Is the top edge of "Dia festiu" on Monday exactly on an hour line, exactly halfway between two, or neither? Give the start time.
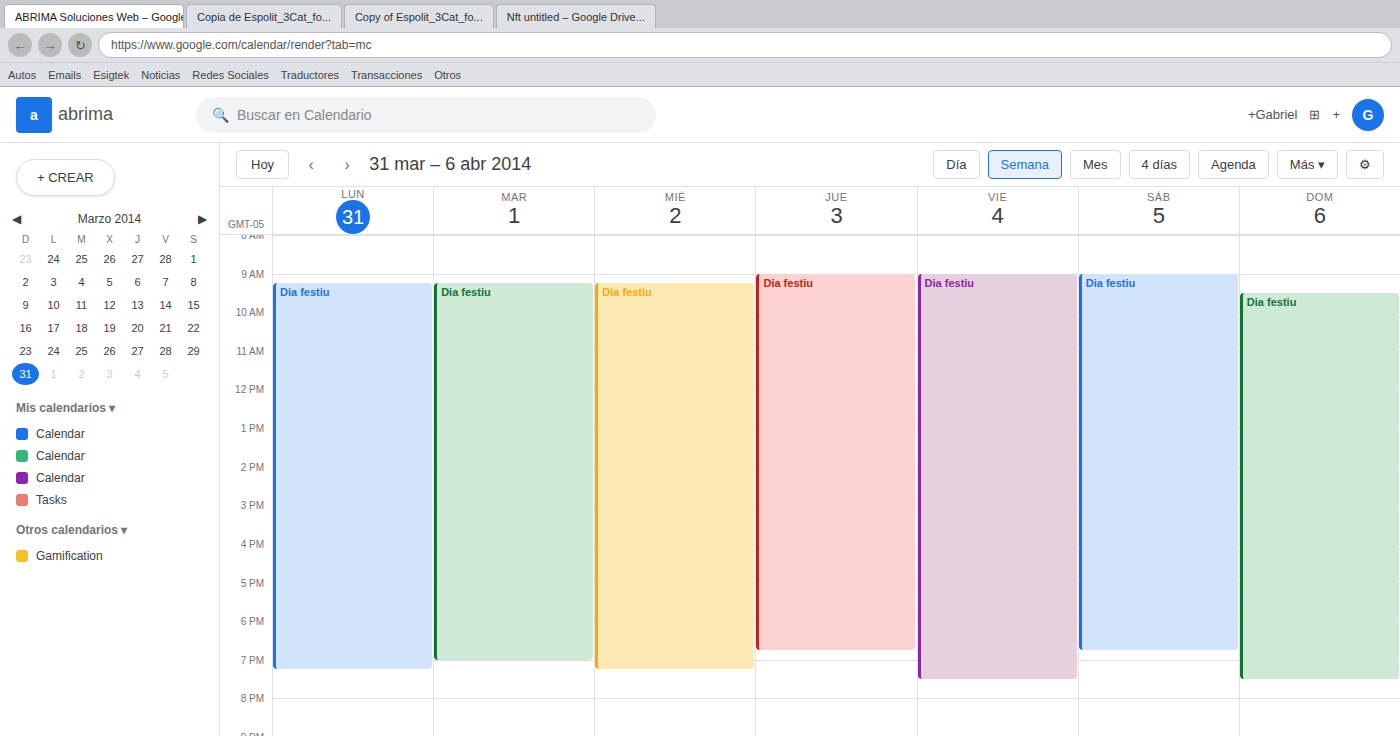
9:15 AM -- neither: a quarter of the way from the 9 AM line to the 10 AM line.